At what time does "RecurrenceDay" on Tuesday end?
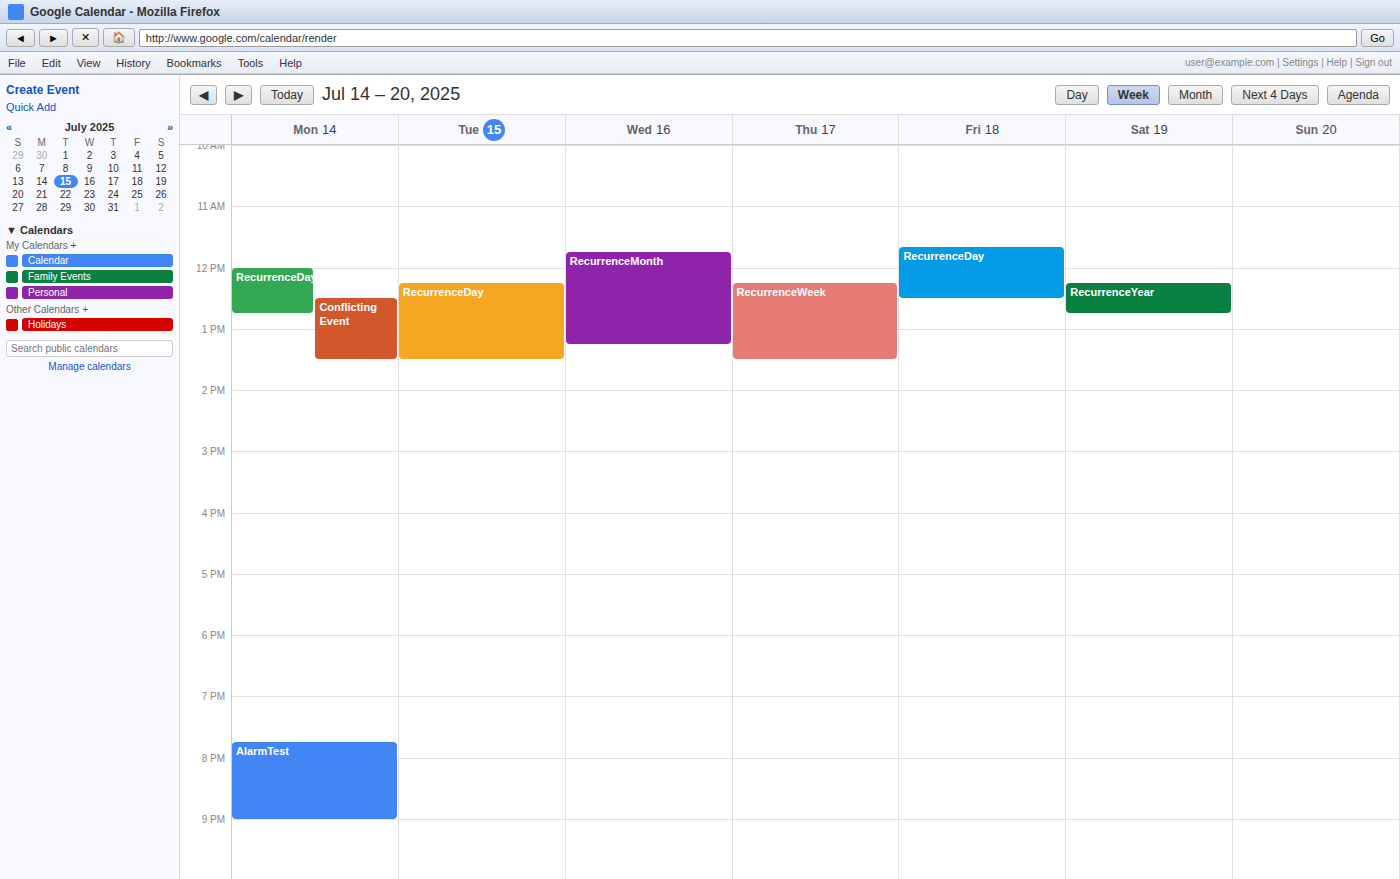
1:30 PM